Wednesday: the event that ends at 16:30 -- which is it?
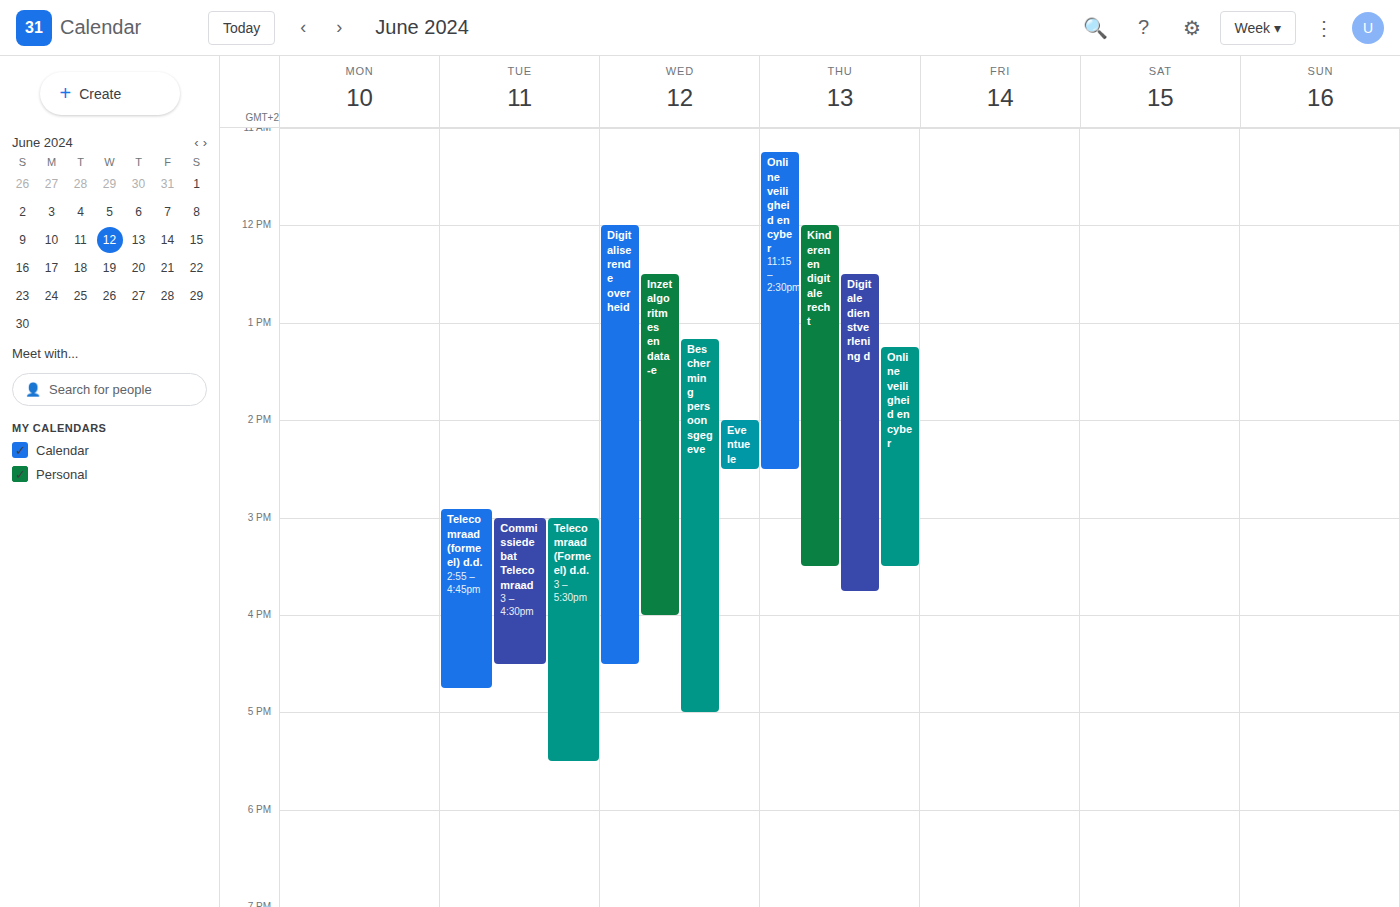
"Digitaliserende overheid"